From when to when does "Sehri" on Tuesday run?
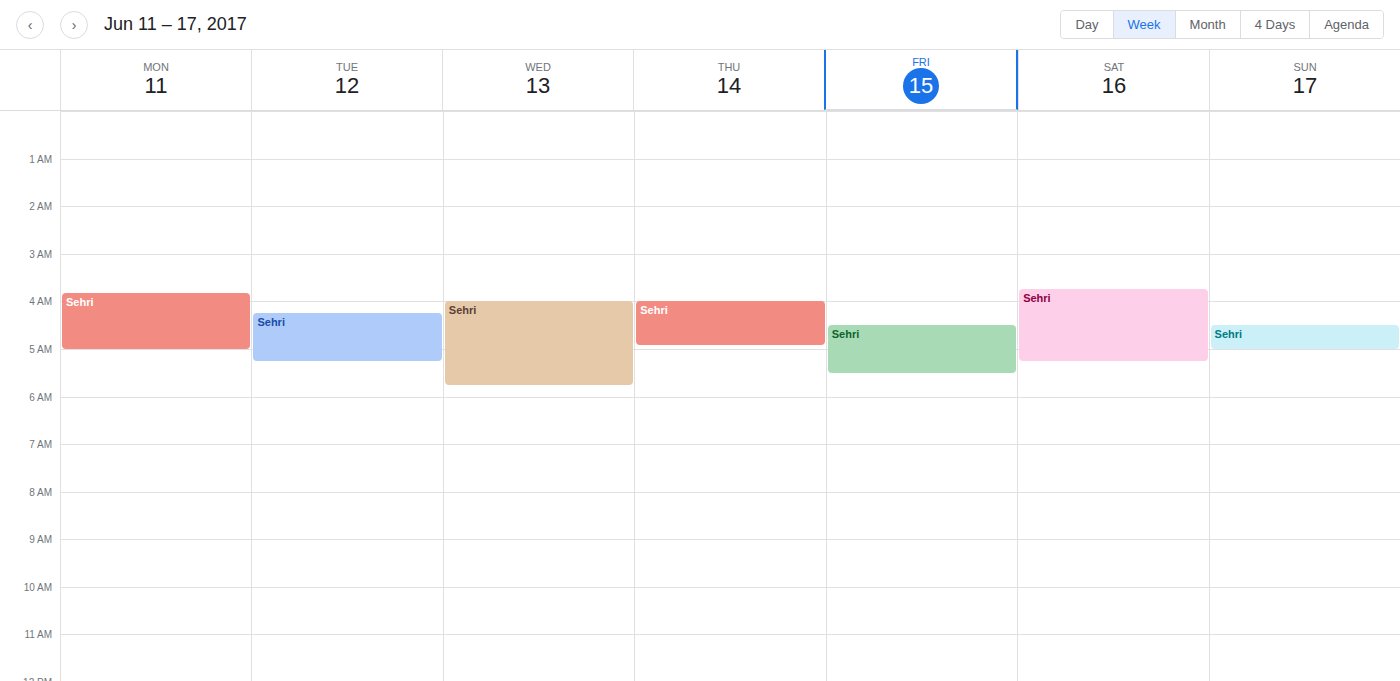
4:15 AM to 5:15 AM